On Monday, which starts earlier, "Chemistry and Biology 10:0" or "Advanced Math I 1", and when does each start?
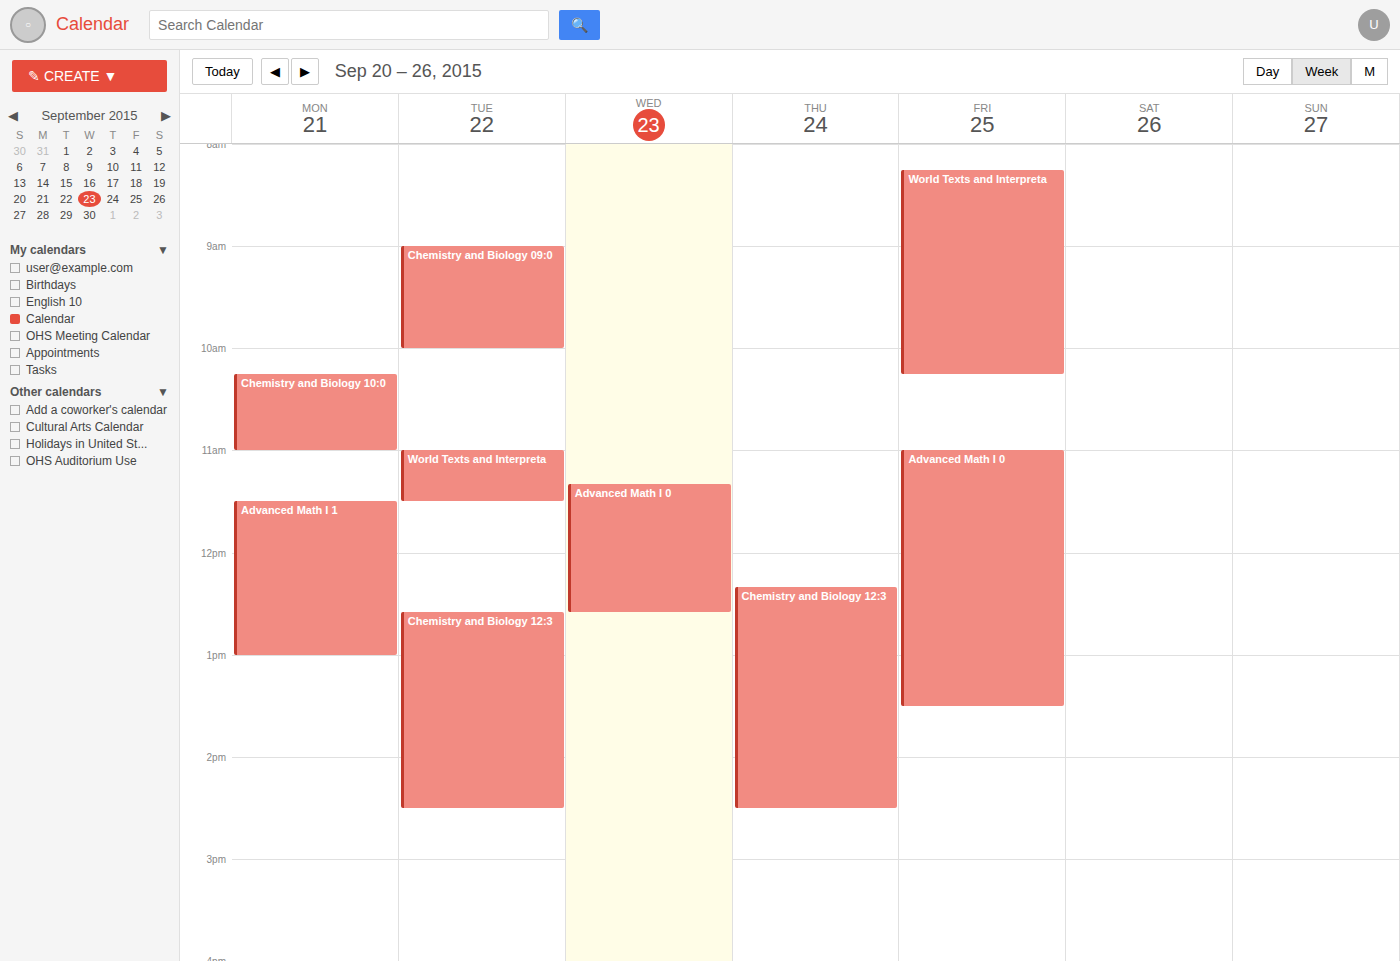
"Chemistry and Biology 10:0" 10:15 AM; "Advanced Math I 1" 11:30 AM.